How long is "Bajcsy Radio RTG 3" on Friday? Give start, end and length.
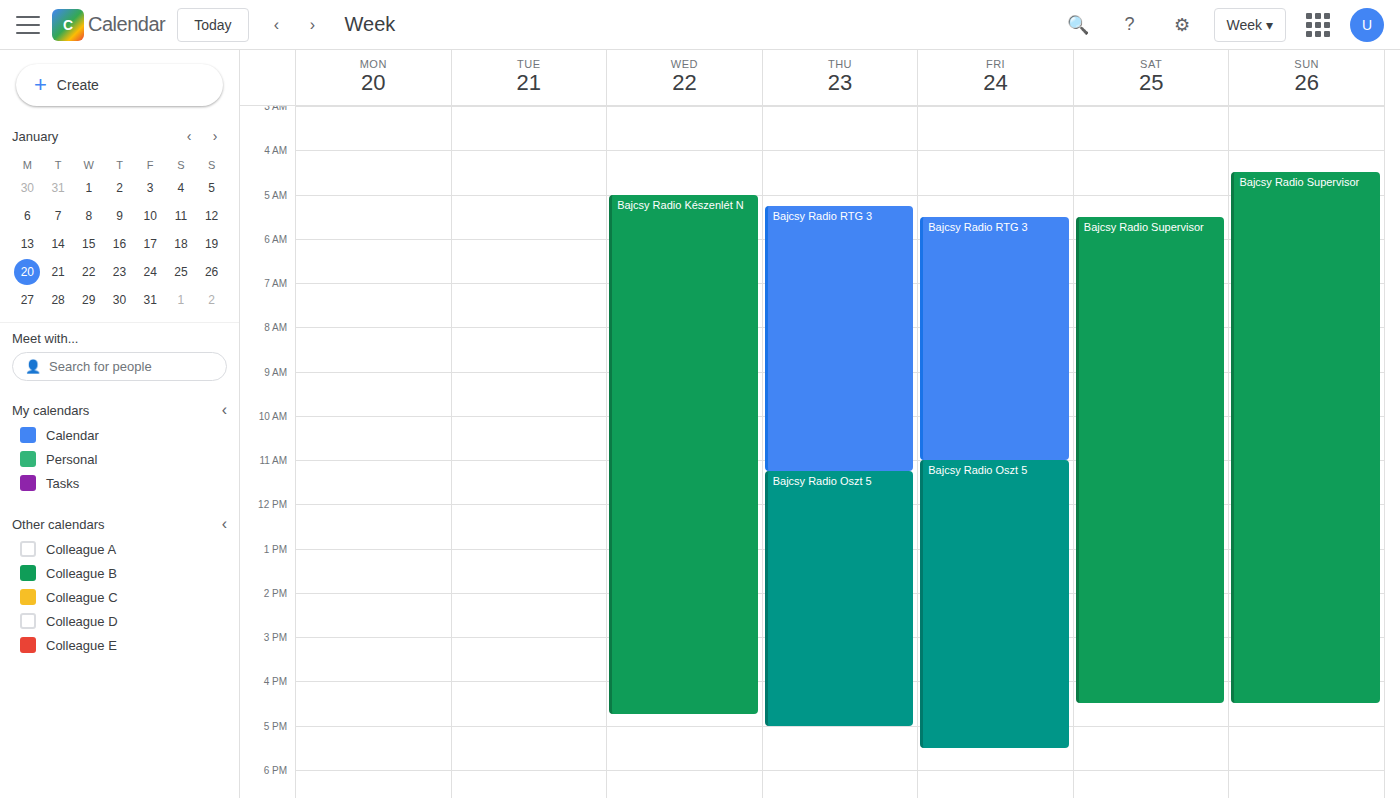
5:30 AM to 11:00 AM, 5 hours 30 minutes